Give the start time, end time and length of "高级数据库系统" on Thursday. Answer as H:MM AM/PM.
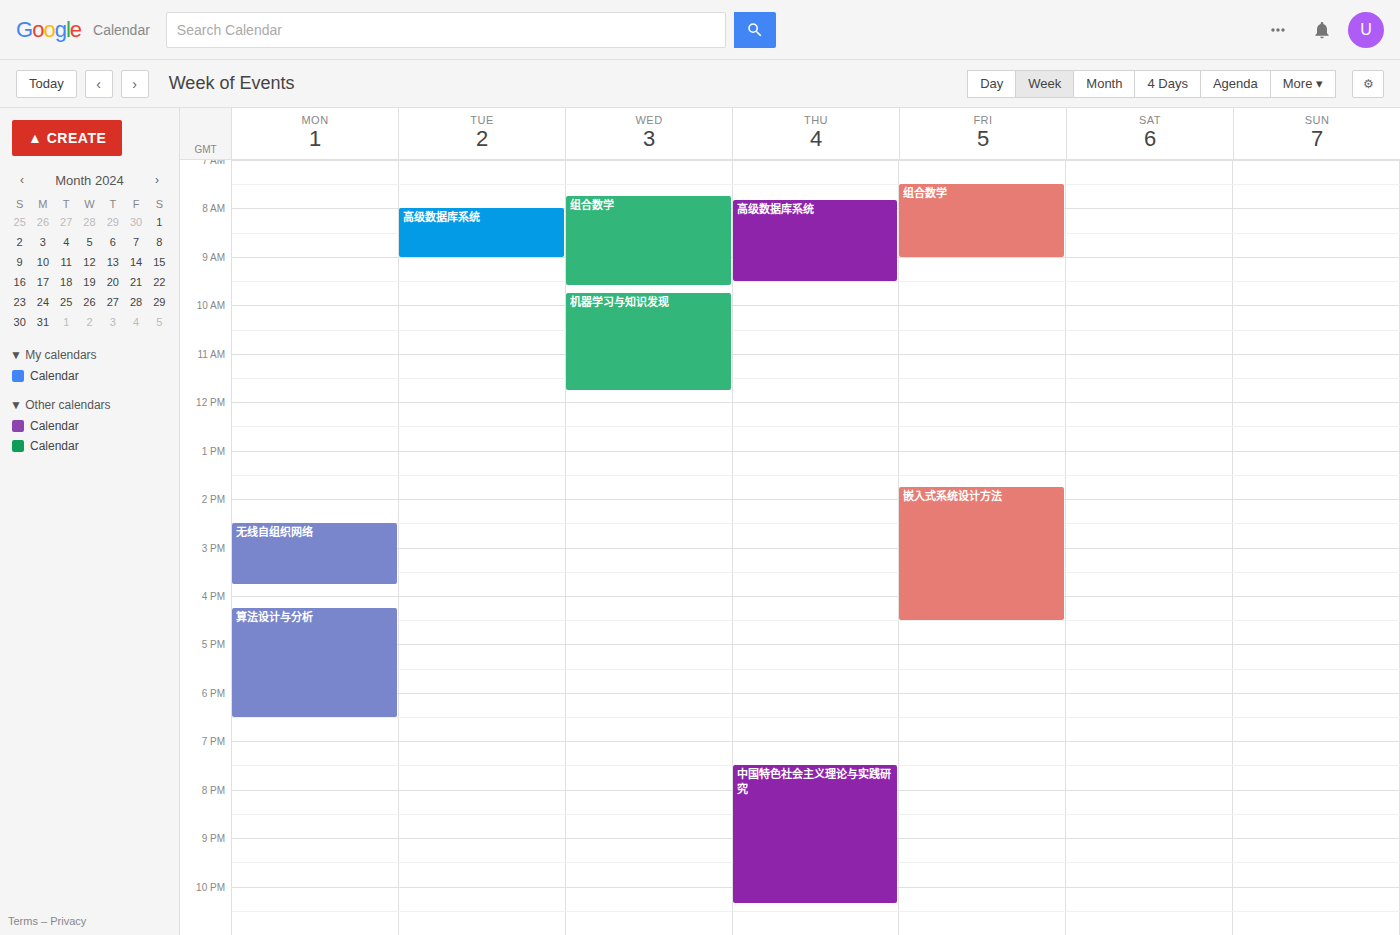
7:50 AM to 9:30 AM, 1 hour 40 minutes